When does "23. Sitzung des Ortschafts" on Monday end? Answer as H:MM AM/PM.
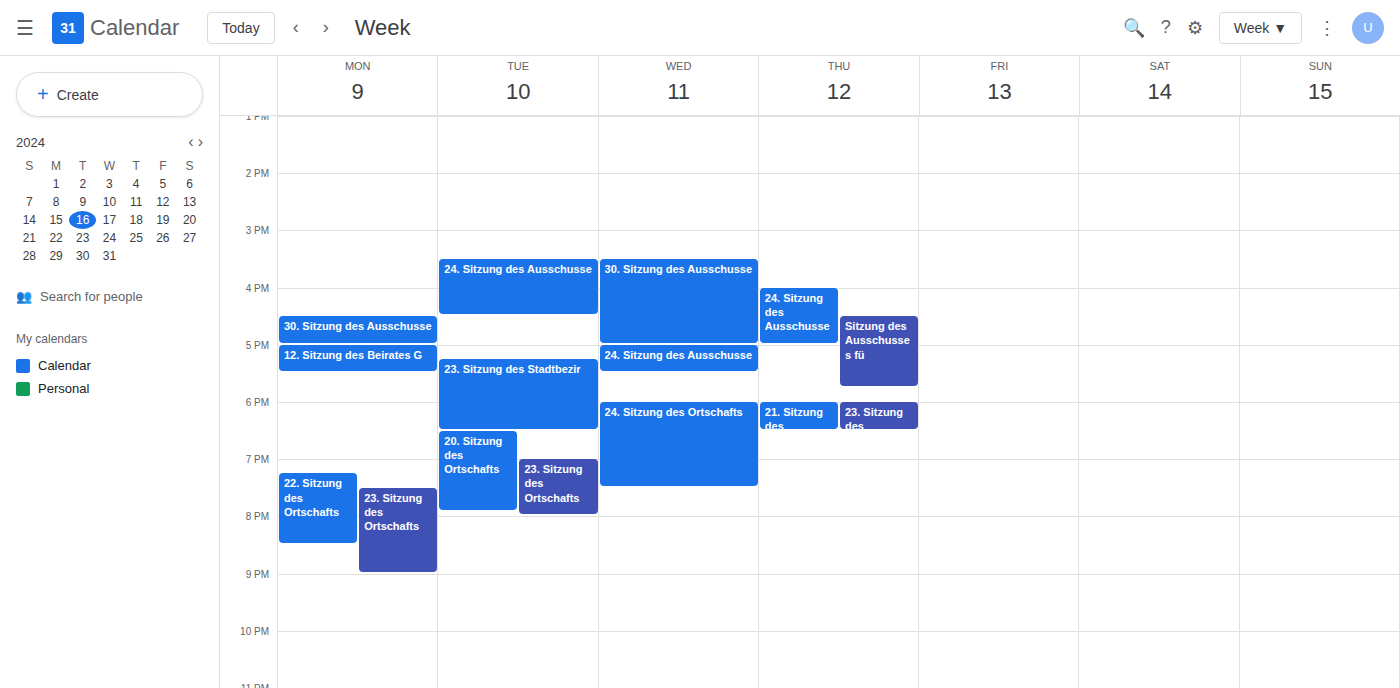
9:00 PM